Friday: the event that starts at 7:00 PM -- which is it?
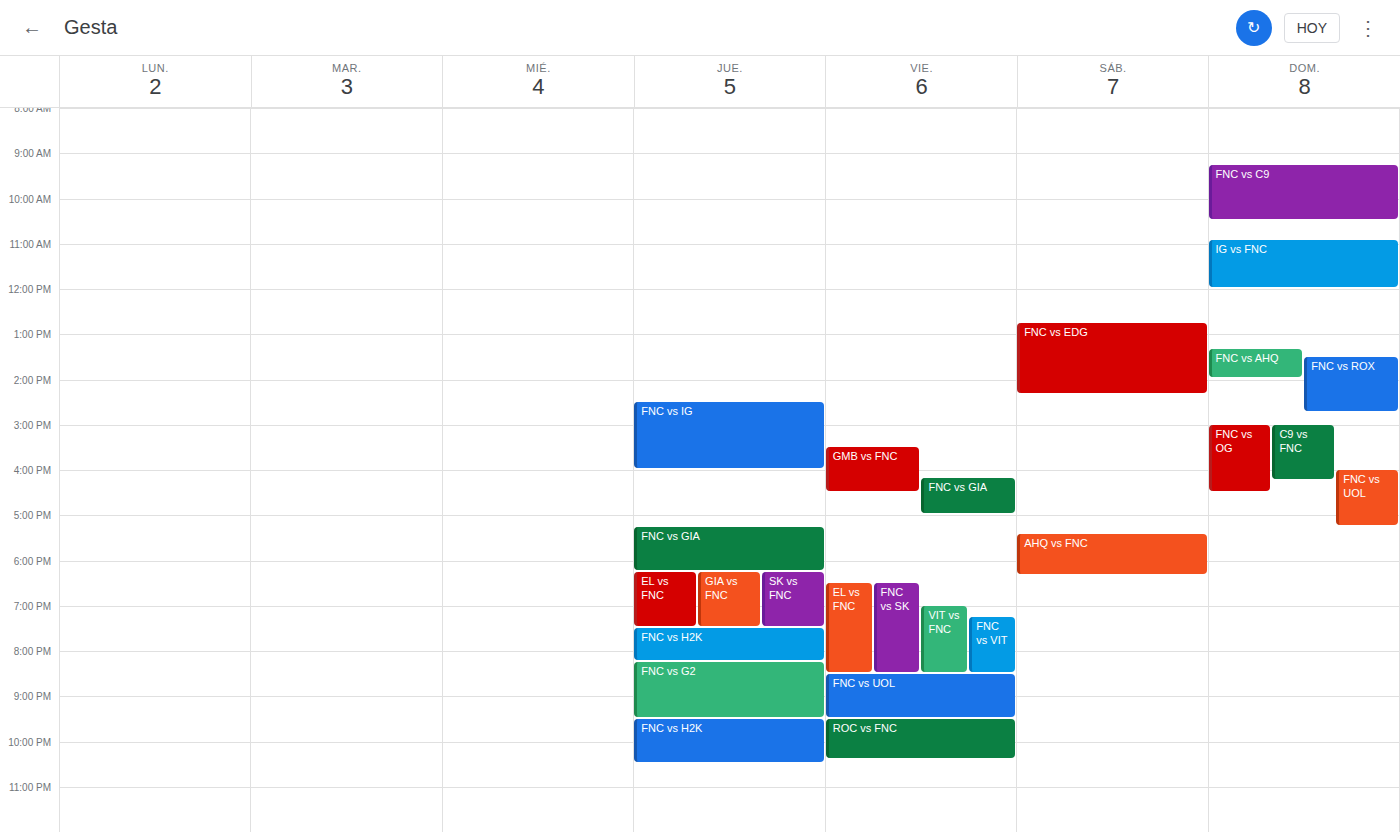
"VIT vs FNC"